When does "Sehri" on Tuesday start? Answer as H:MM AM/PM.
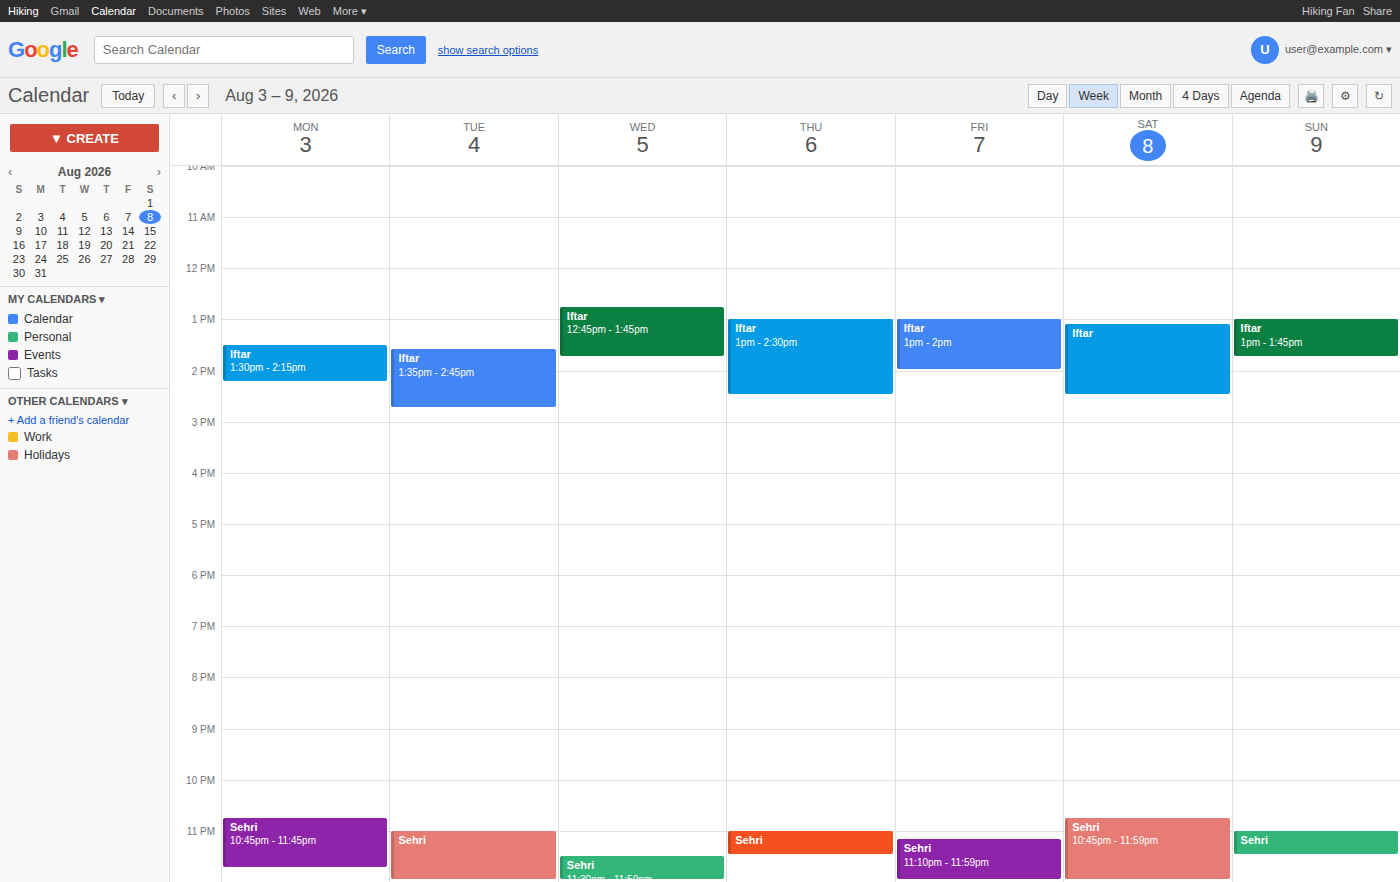
11:00 PM